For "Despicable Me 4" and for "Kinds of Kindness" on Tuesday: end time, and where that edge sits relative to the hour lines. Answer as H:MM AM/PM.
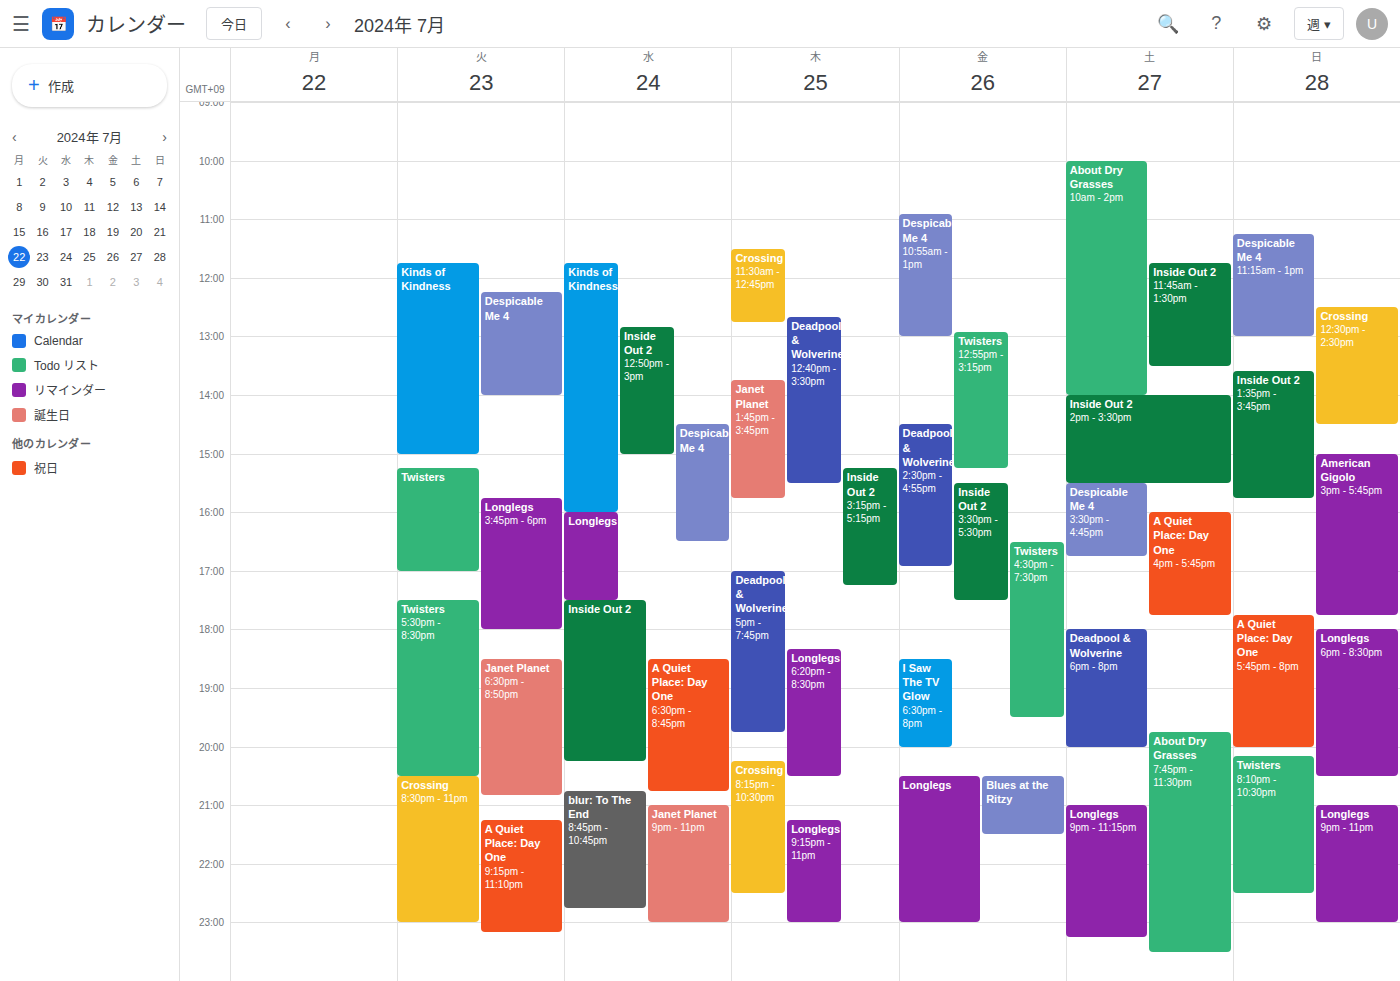
"Despicable Me 4": 2:00 PM, exactly on the 2 PM line. "Kinds of Kindness": 3:00 PM, exactly on the 3 PM line.